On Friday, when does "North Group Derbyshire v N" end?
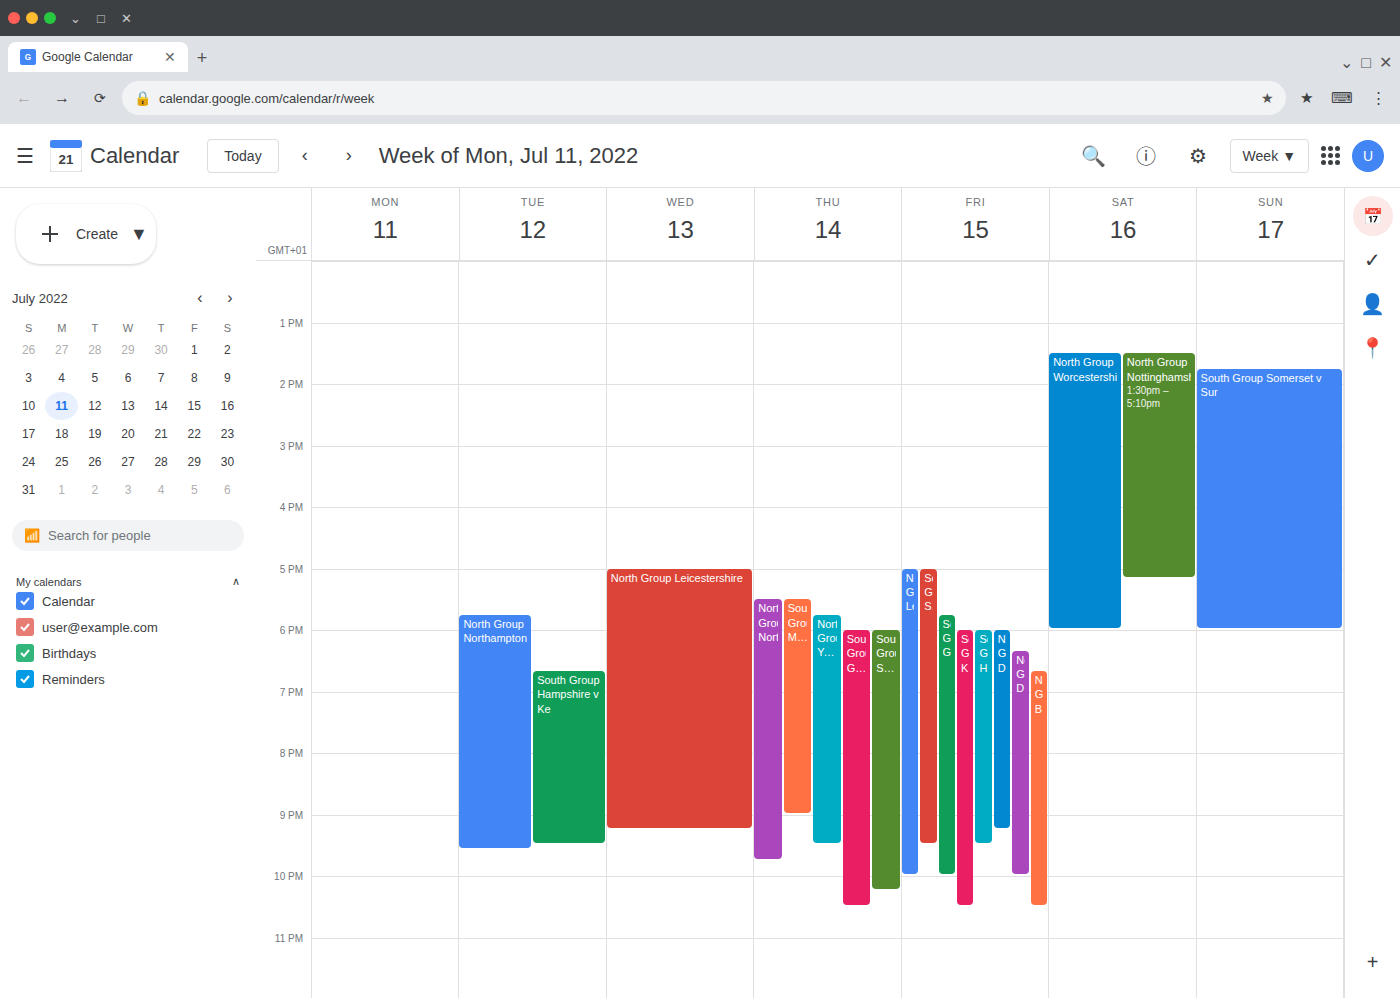
10:00 PM